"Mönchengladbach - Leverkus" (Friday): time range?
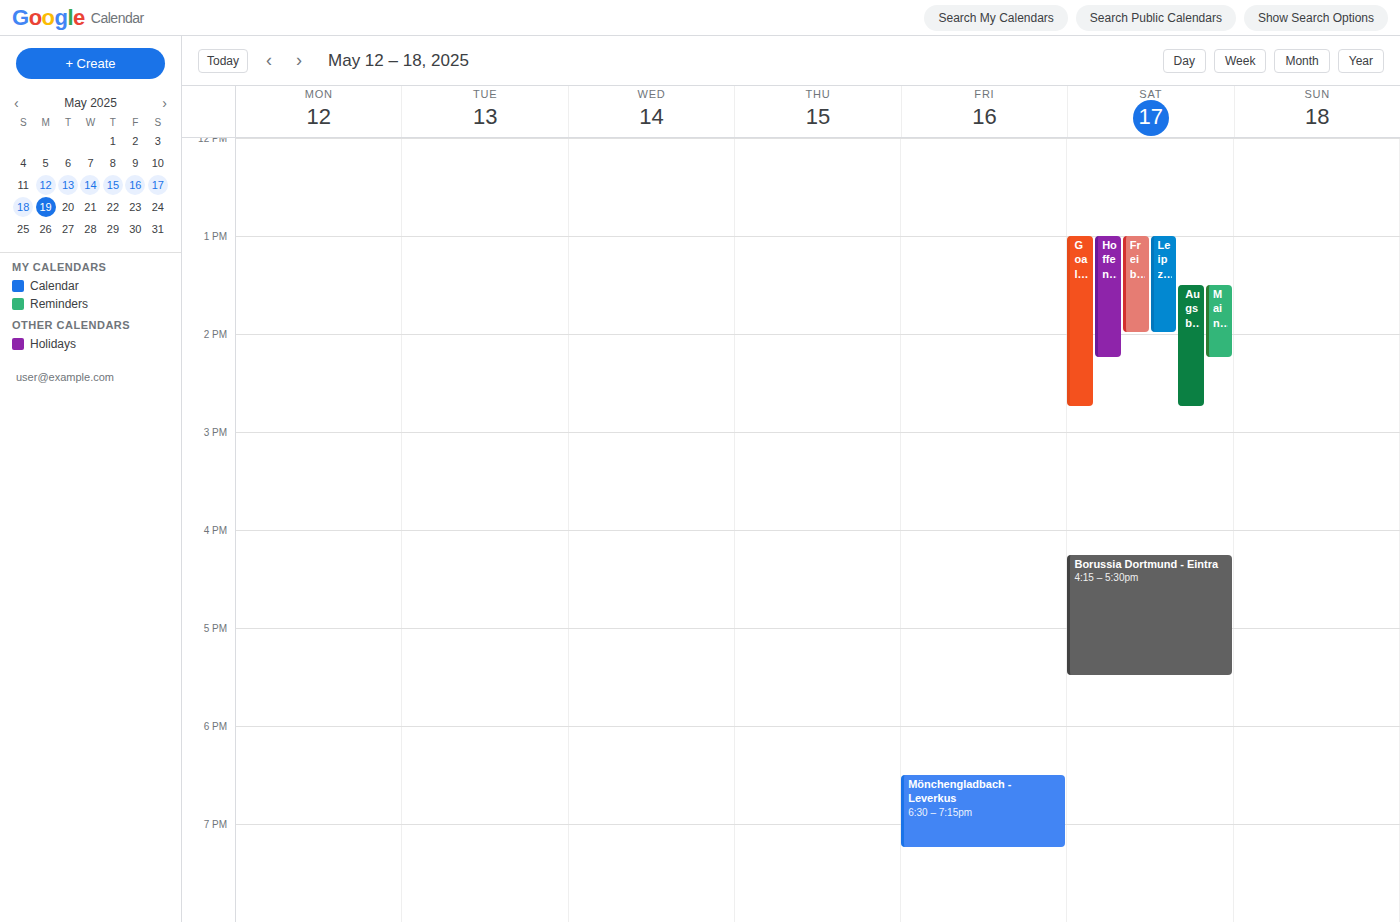
6:30 PM to 7:15 PM